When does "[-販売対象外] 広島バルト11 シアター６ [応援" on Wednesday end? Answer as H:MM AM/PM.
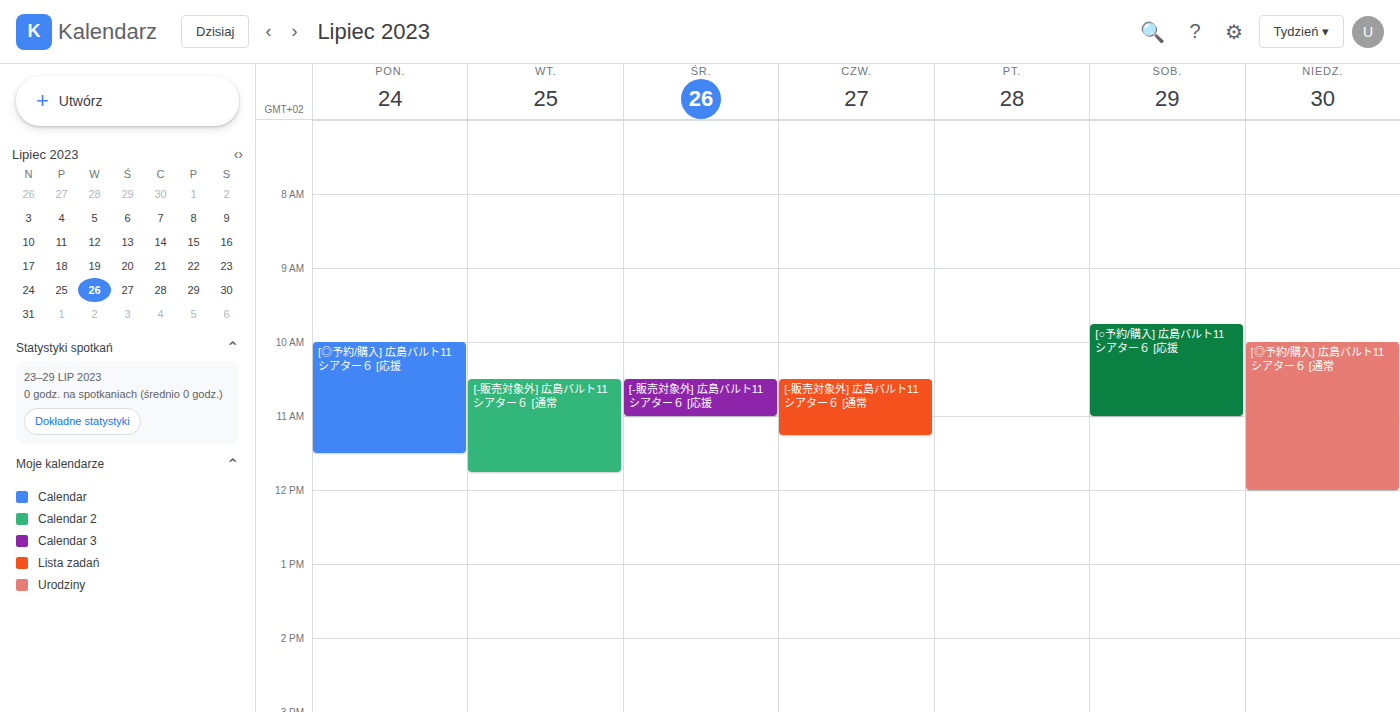
11:00 AM